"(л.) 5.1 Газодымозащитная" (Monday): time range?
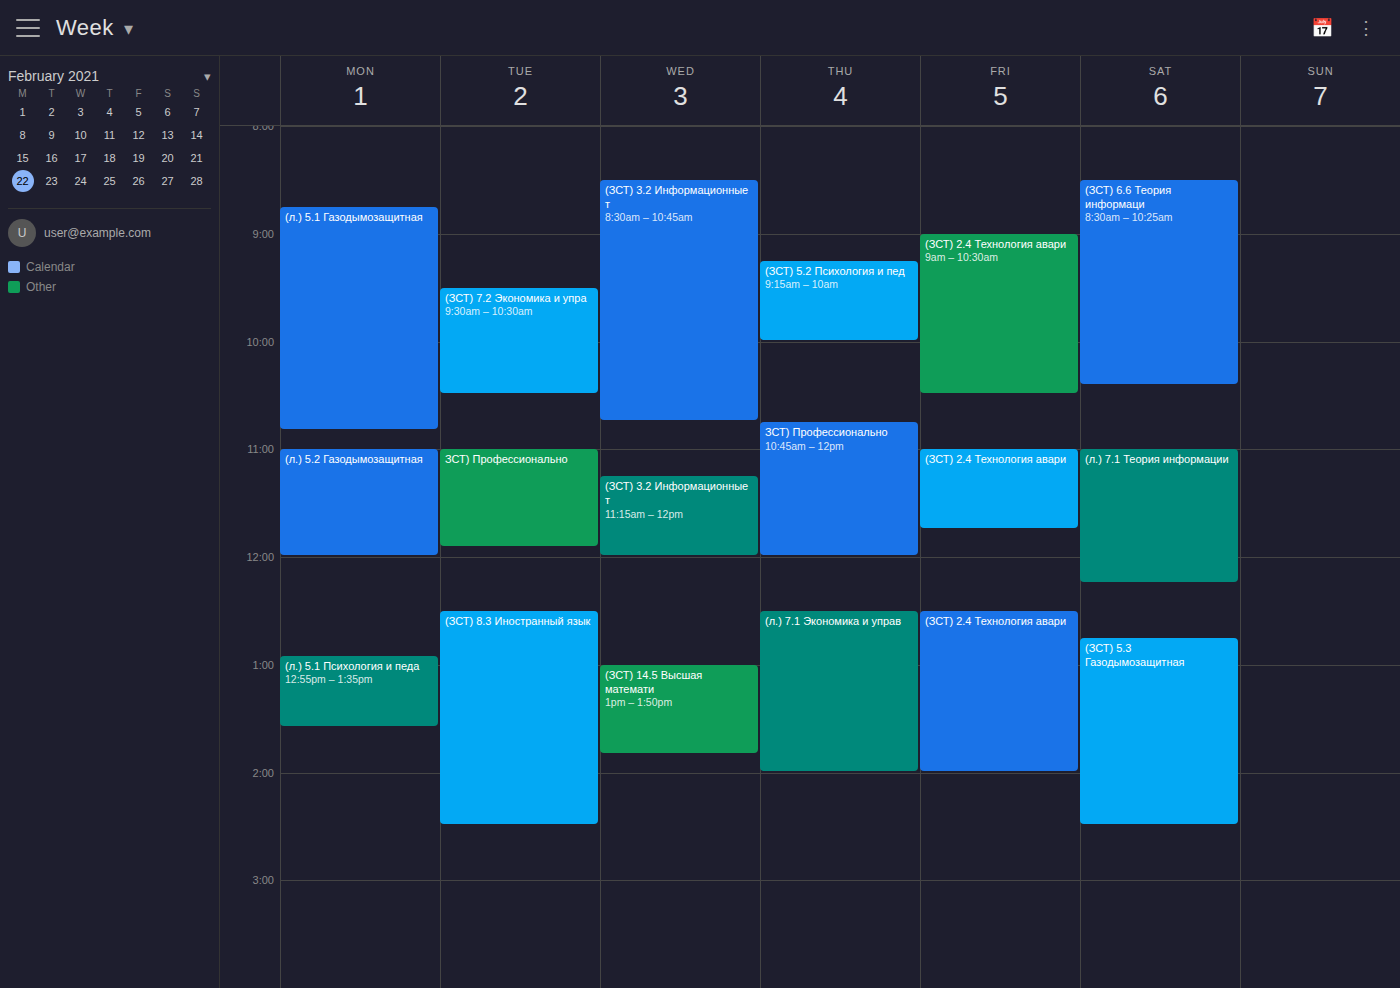
8:45 AM to 10:50 AM